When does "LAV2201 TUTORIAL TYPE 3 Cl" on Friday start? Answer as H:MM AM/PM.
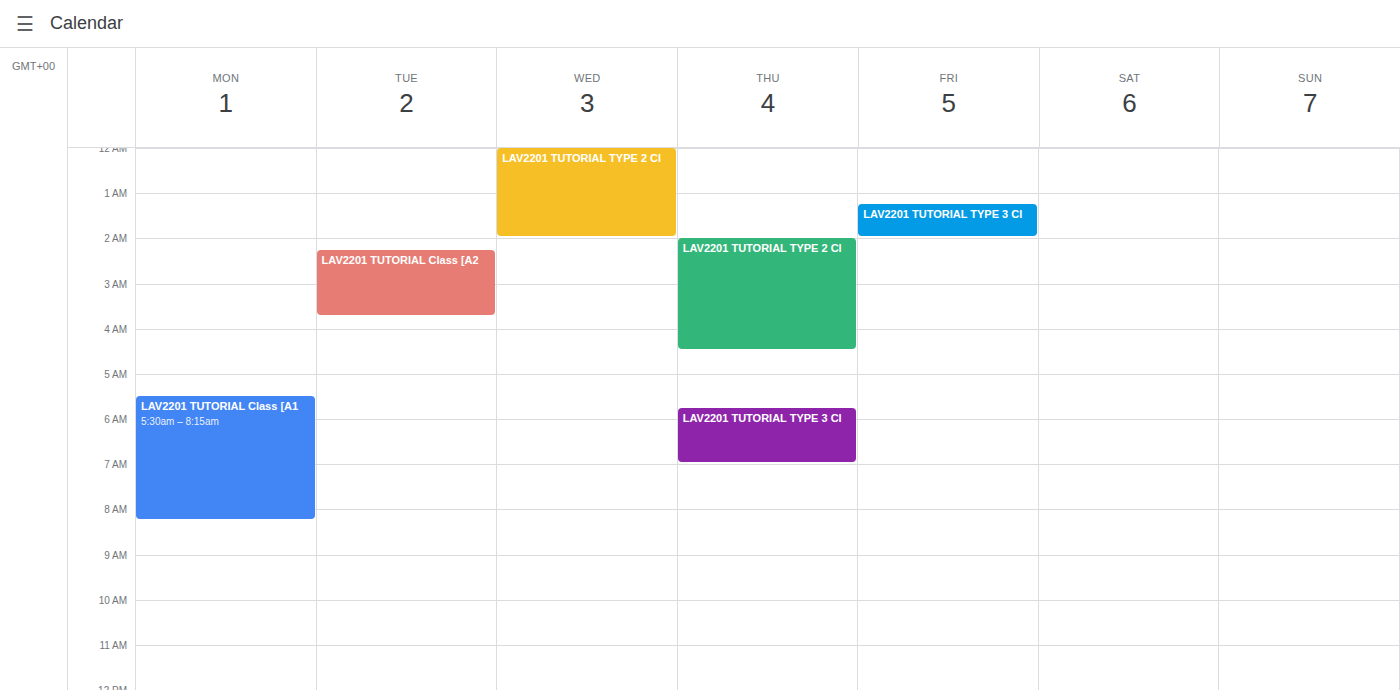
1:15 AM